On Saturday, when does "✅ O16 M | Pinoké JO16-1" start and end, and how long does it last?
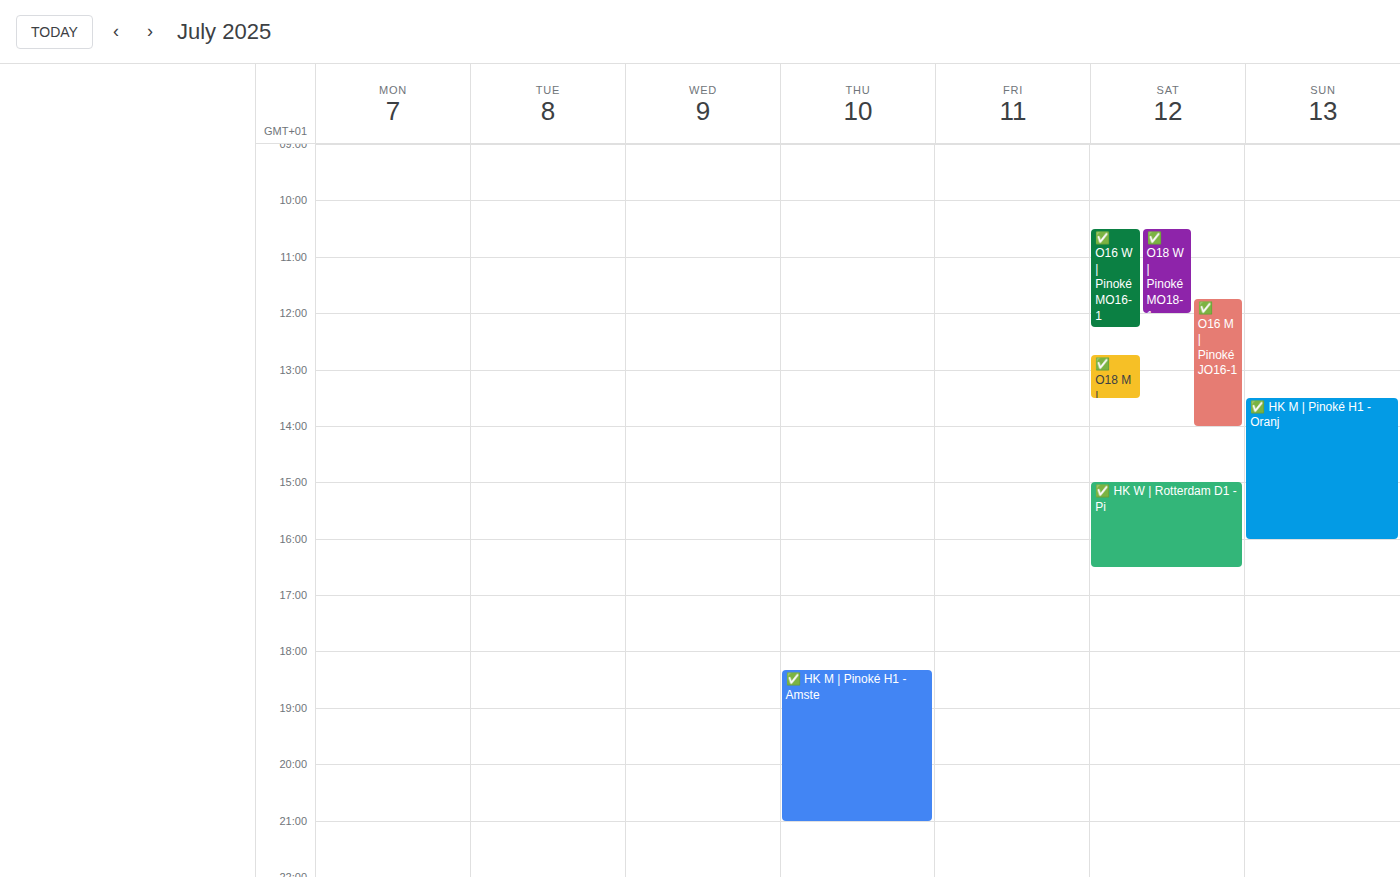
11:45 AM to 2:00 PM, 2 hours 15 minutes